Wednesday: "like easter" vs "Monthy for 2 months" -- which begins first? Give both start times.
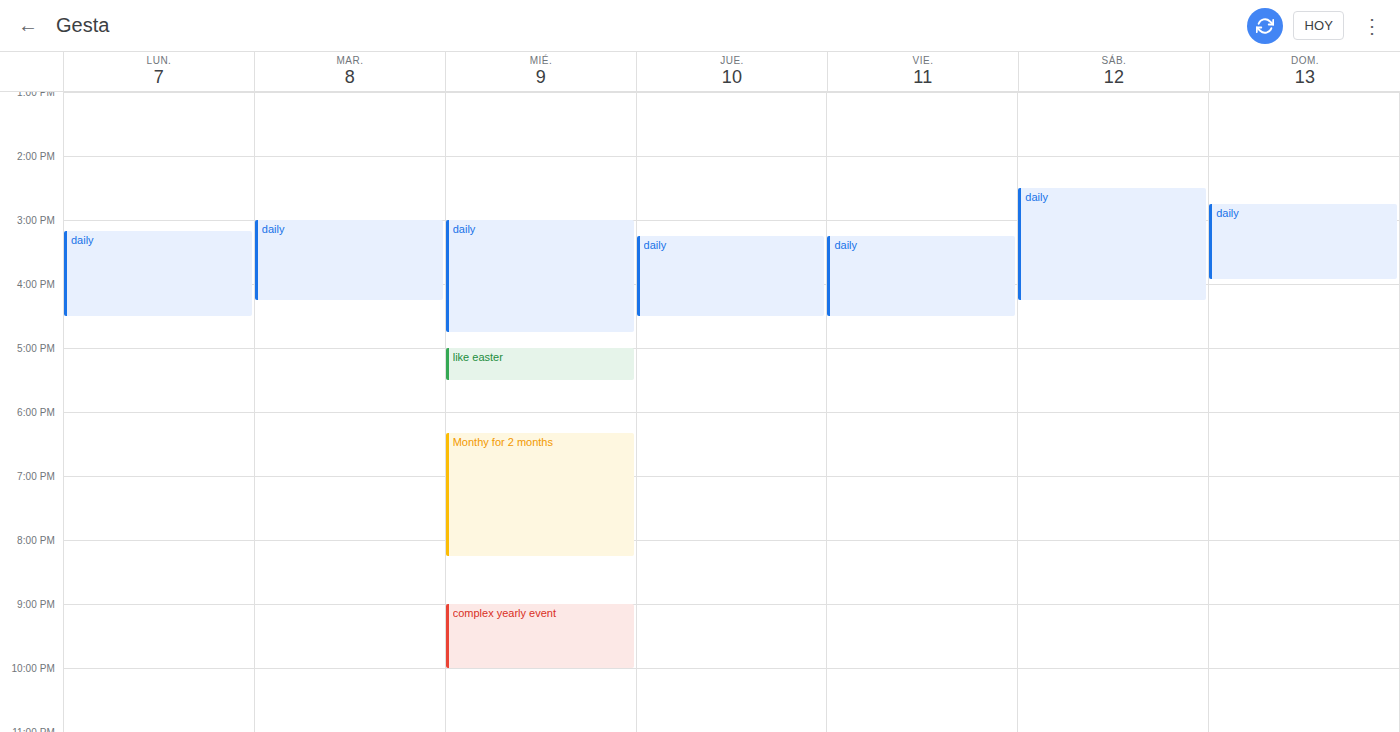
"like easter" 5:00 PM; "Monthy for 2 months" 6:20 PM.